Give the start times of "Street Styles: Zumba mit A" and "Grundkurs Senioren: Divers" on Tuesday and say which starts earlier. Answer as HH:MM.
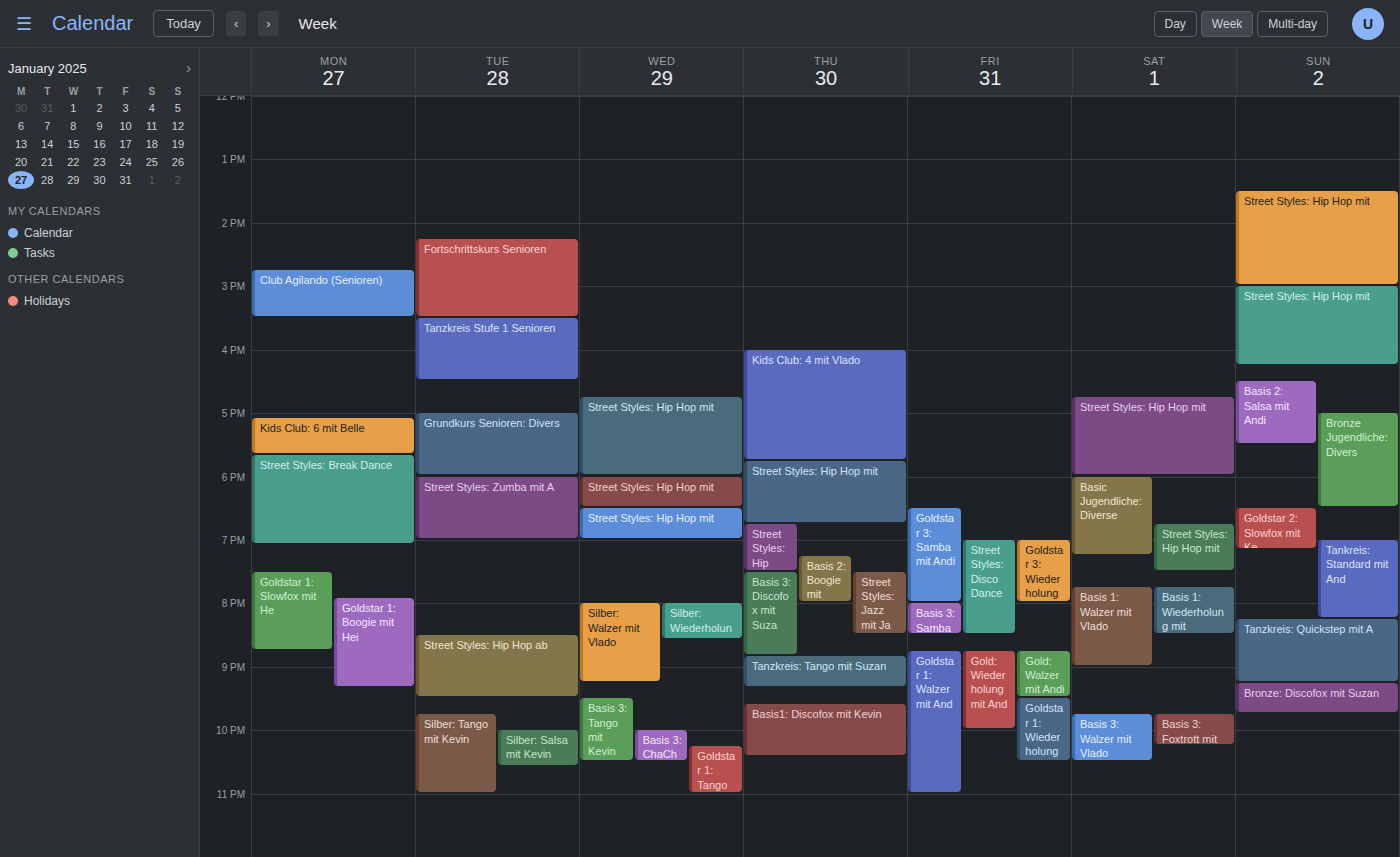
"Grundkurs Senioren: Divers" 17:00; "Street Styles: Zumba mit A" 18:00.